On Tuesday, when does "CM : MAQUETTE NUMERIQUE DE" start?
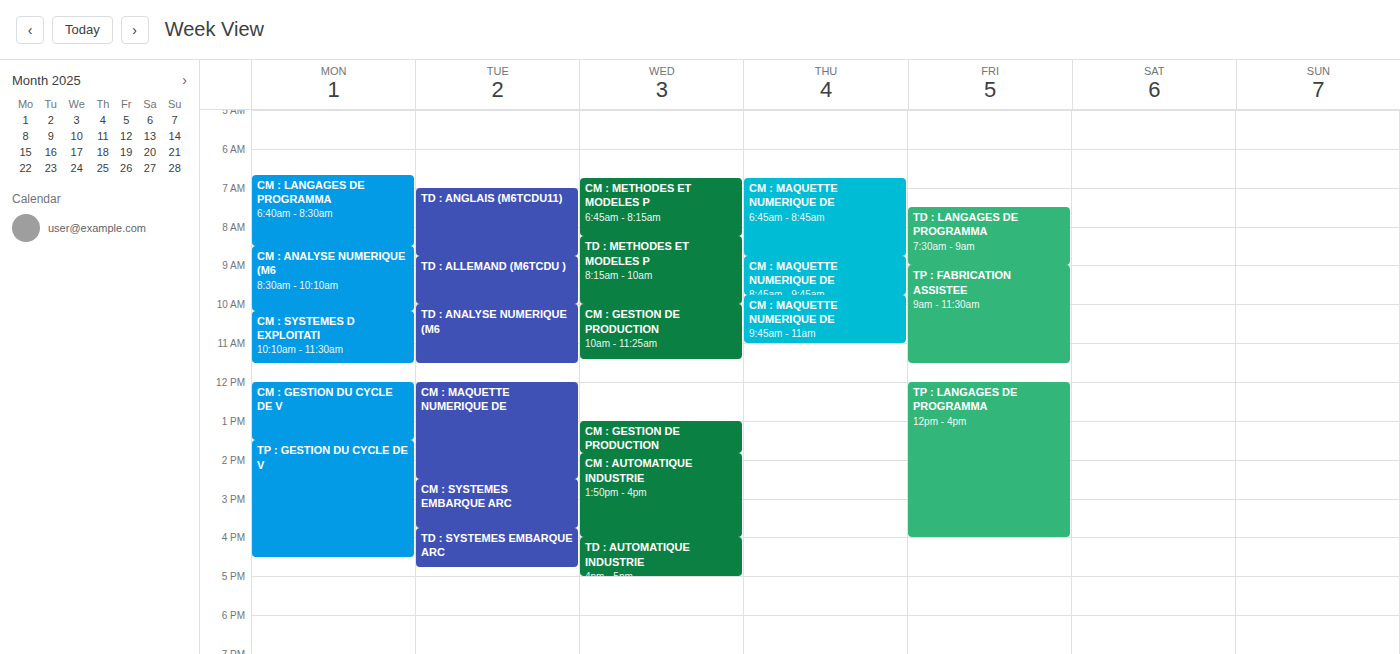
12:00 PM